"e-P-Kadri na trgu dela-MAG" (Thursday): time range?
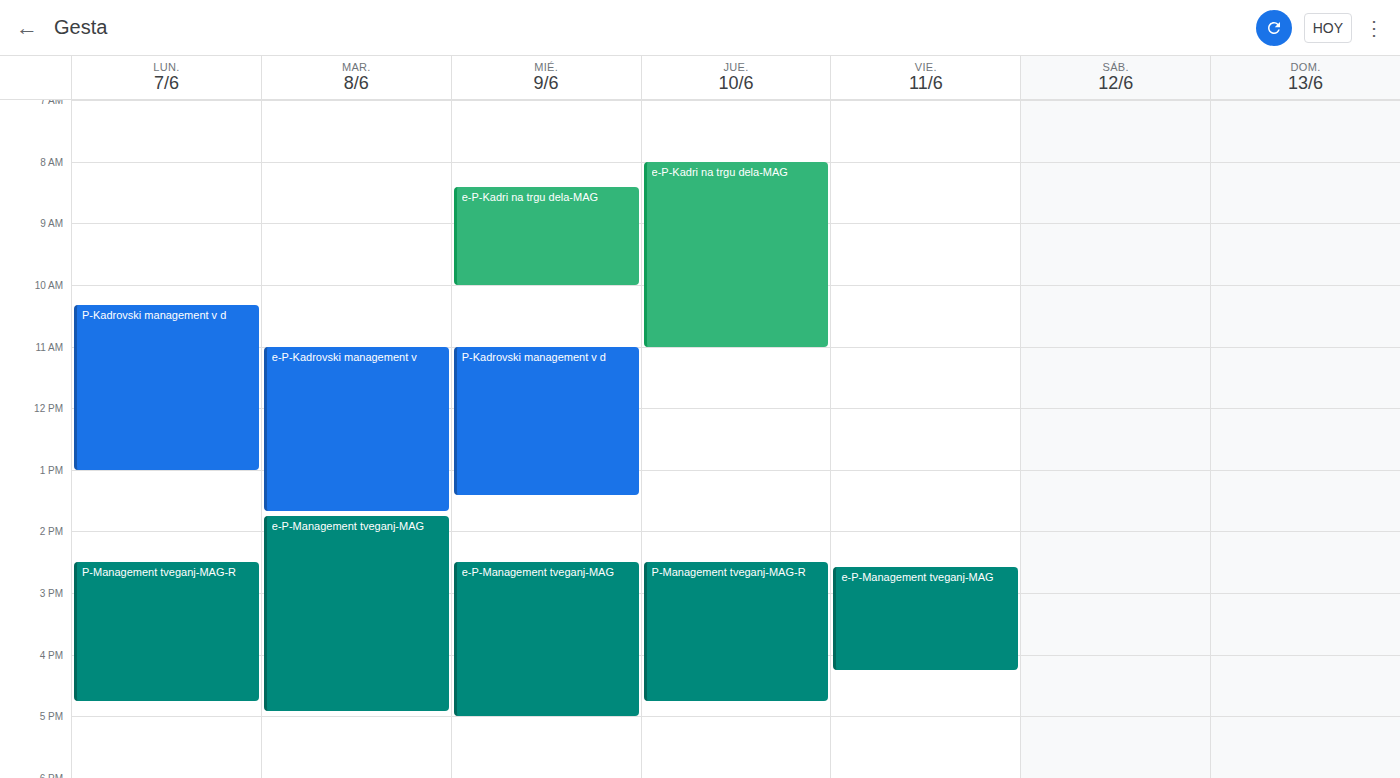
08:00 to 11:00